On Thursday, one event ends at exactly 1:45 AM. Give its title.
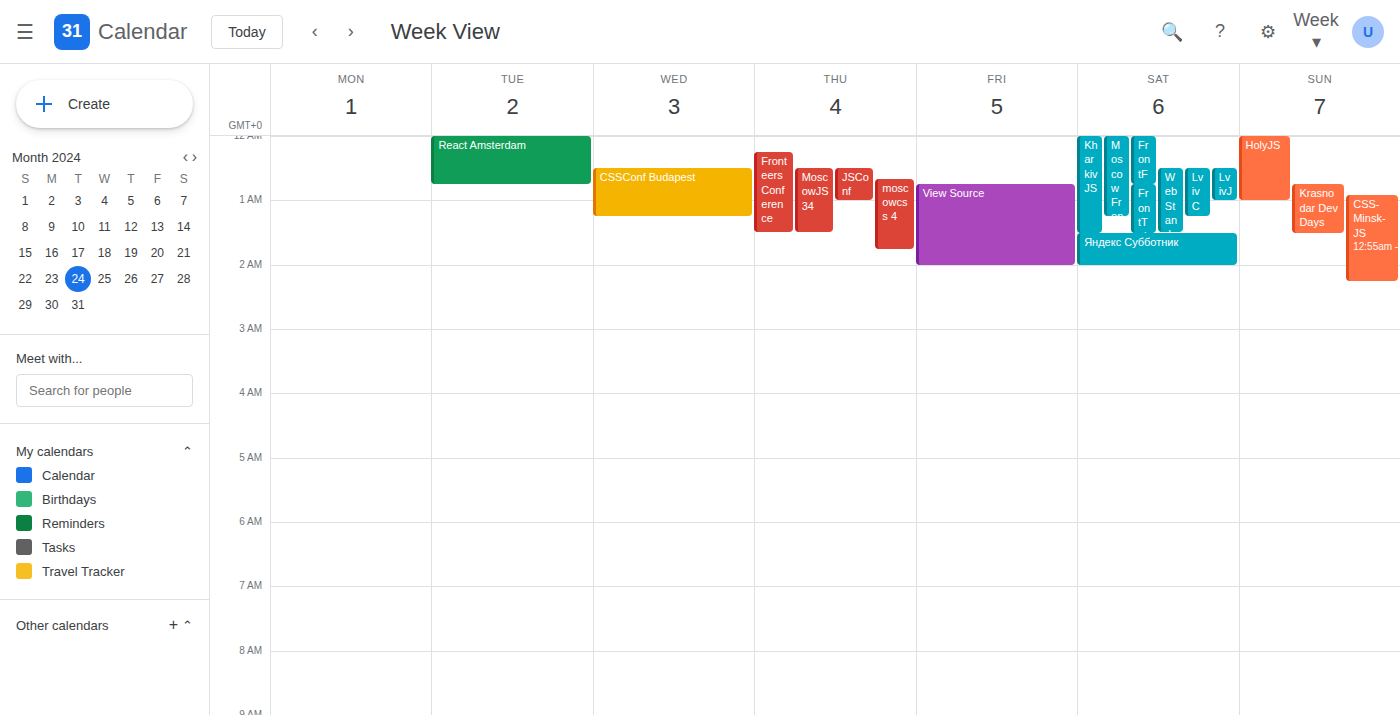
"moscowcss 4"